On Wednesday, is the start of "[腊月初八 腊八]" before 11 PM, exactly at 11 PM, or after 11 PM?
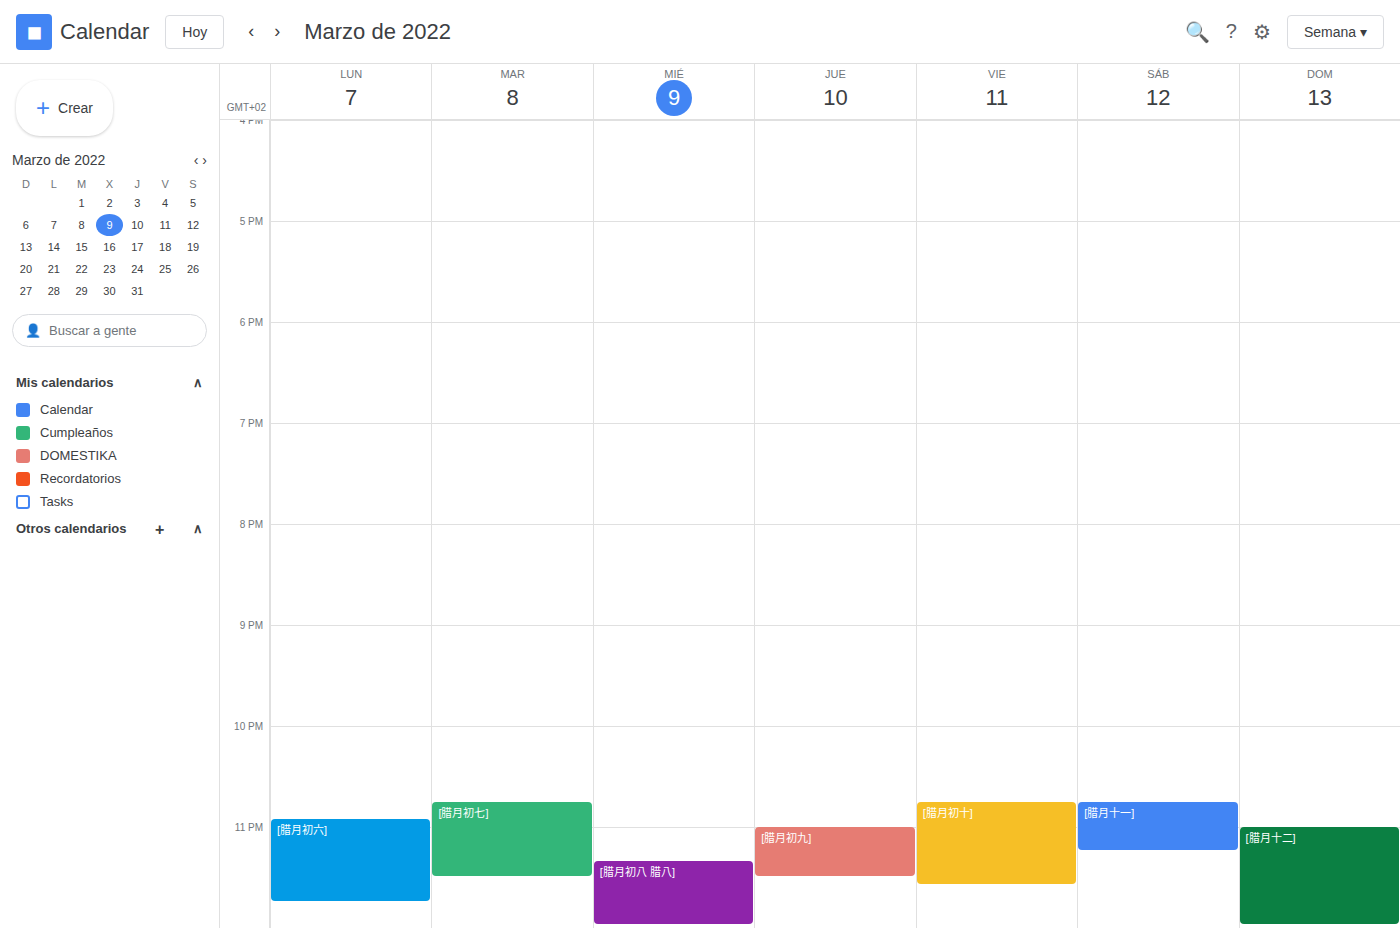
11:20 PM -- after 11 PM, 20 minutes below the 11 PM line.